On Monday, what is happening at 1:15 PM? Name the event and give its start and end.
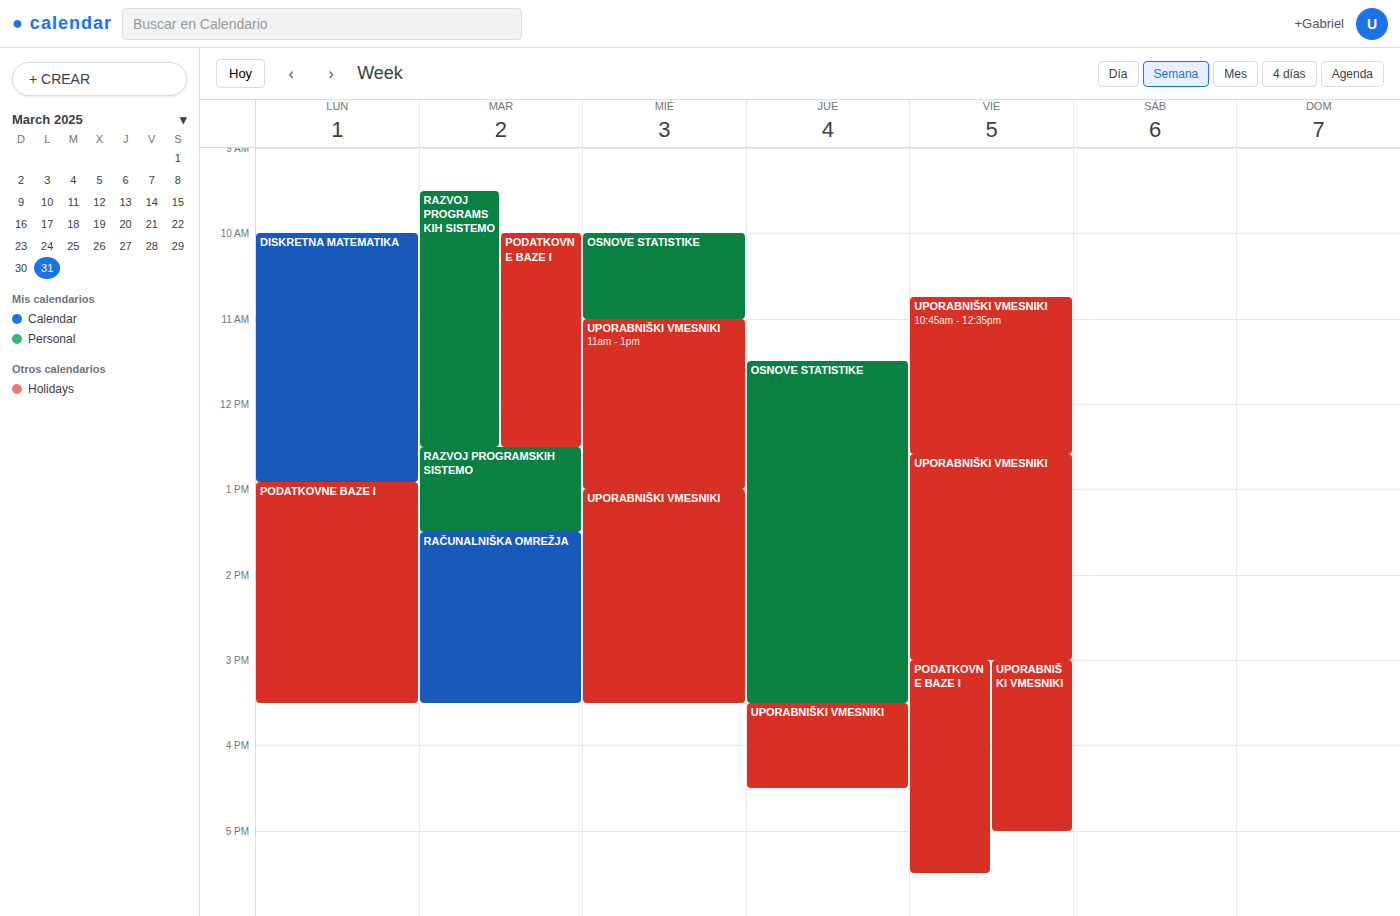
"PODATKOVNE BAZE I", 12:55 PM to 3:30 PM